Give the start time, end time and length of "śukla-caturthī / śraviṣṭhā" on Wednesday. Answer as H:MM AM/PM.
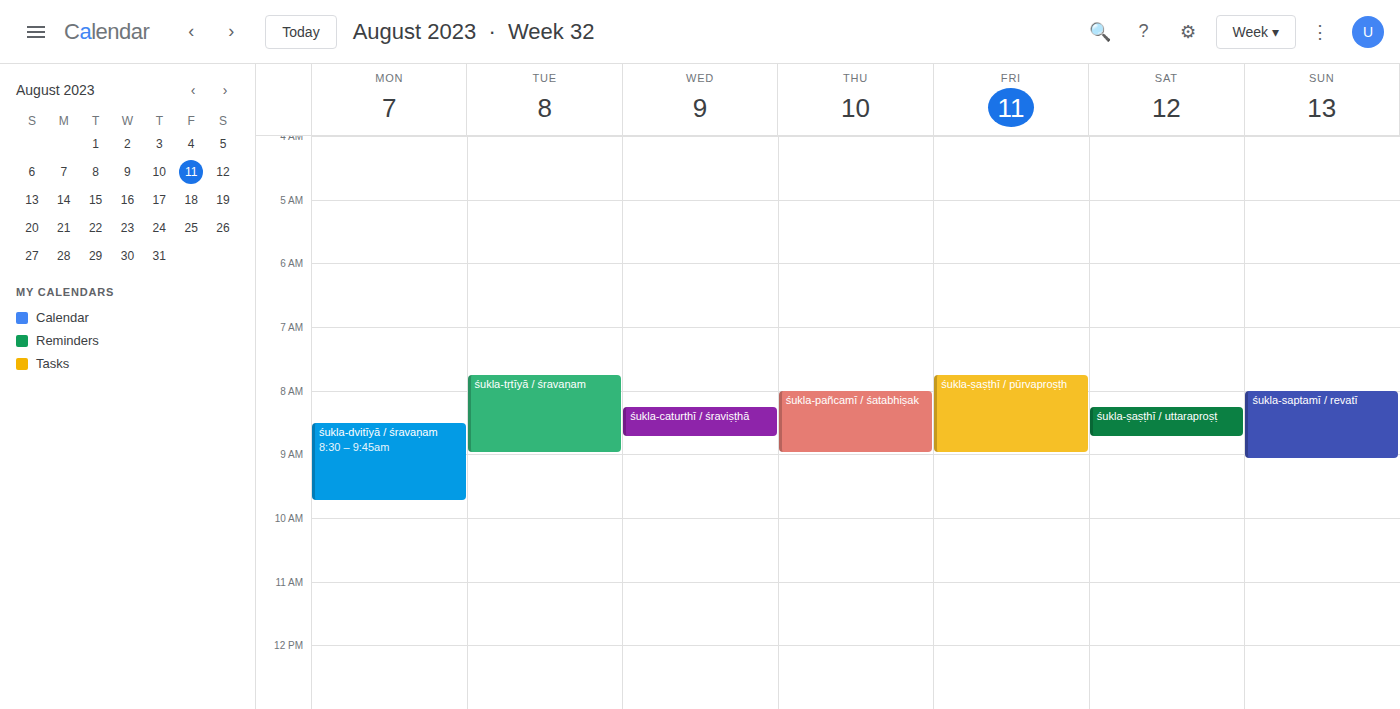
8:15 AM to 8:45 AM, 30 minutes